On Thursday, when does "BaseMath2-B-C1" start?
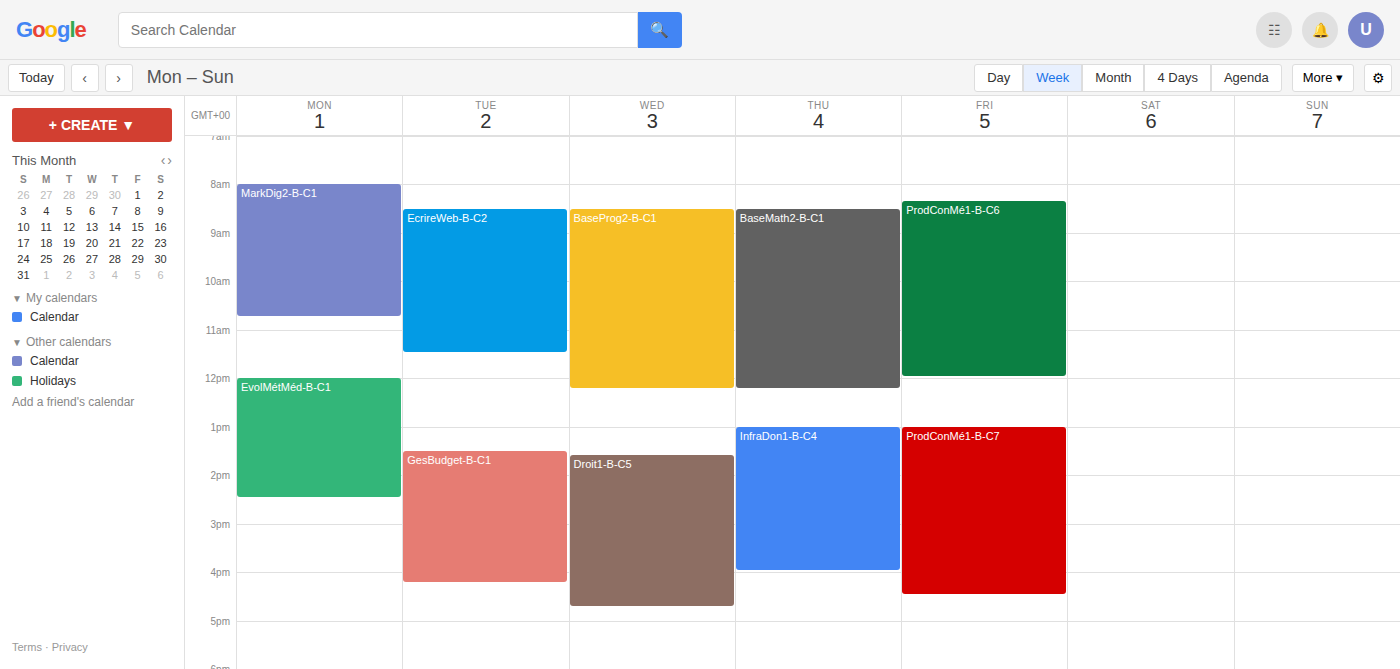
8:30 AM